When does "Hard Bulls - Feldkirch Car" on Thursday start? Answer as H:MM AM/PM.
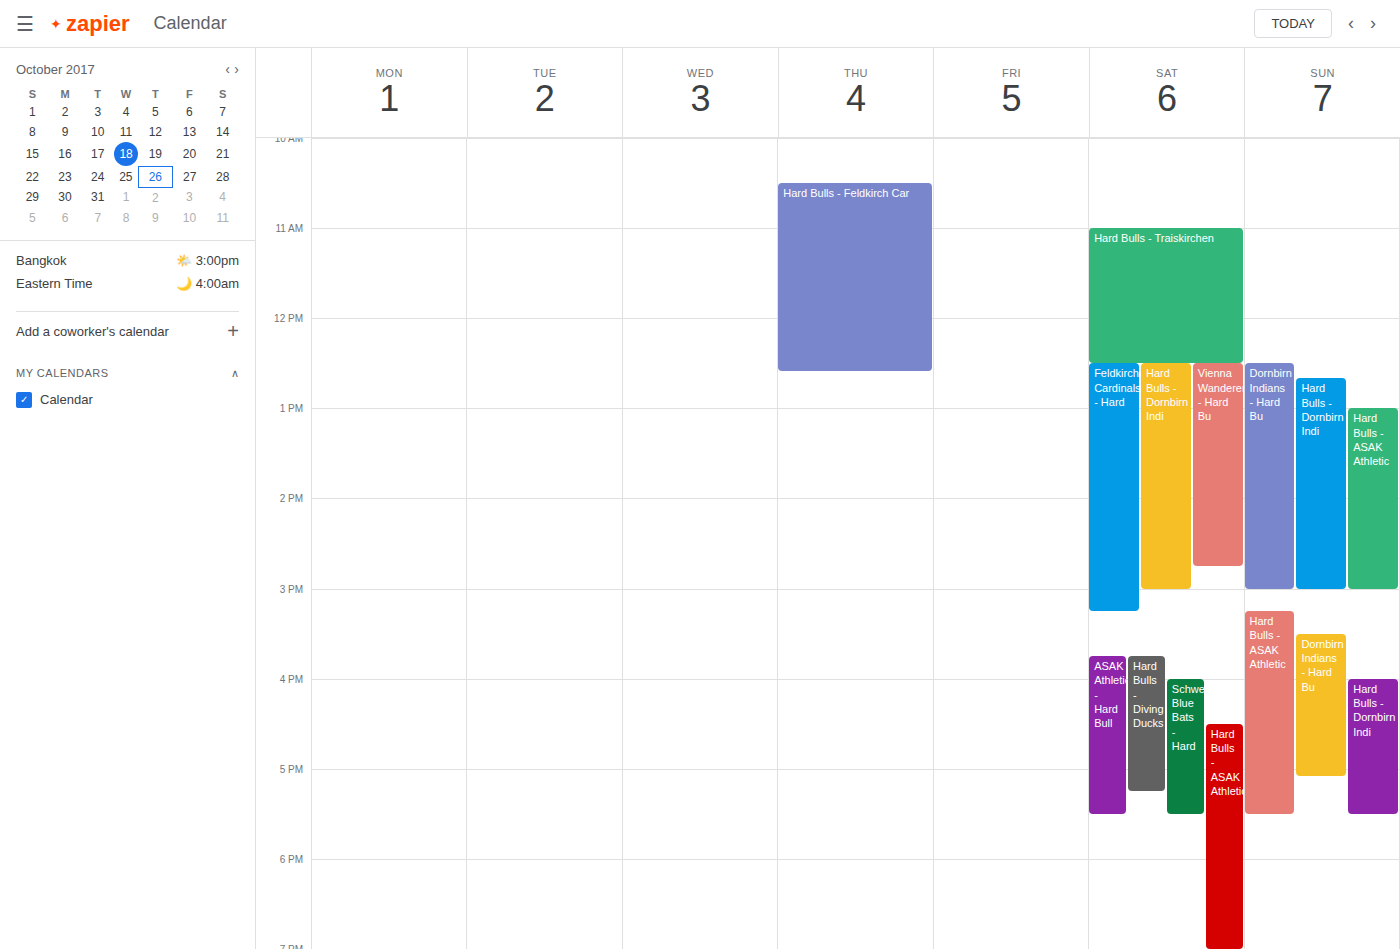
10:30 AM